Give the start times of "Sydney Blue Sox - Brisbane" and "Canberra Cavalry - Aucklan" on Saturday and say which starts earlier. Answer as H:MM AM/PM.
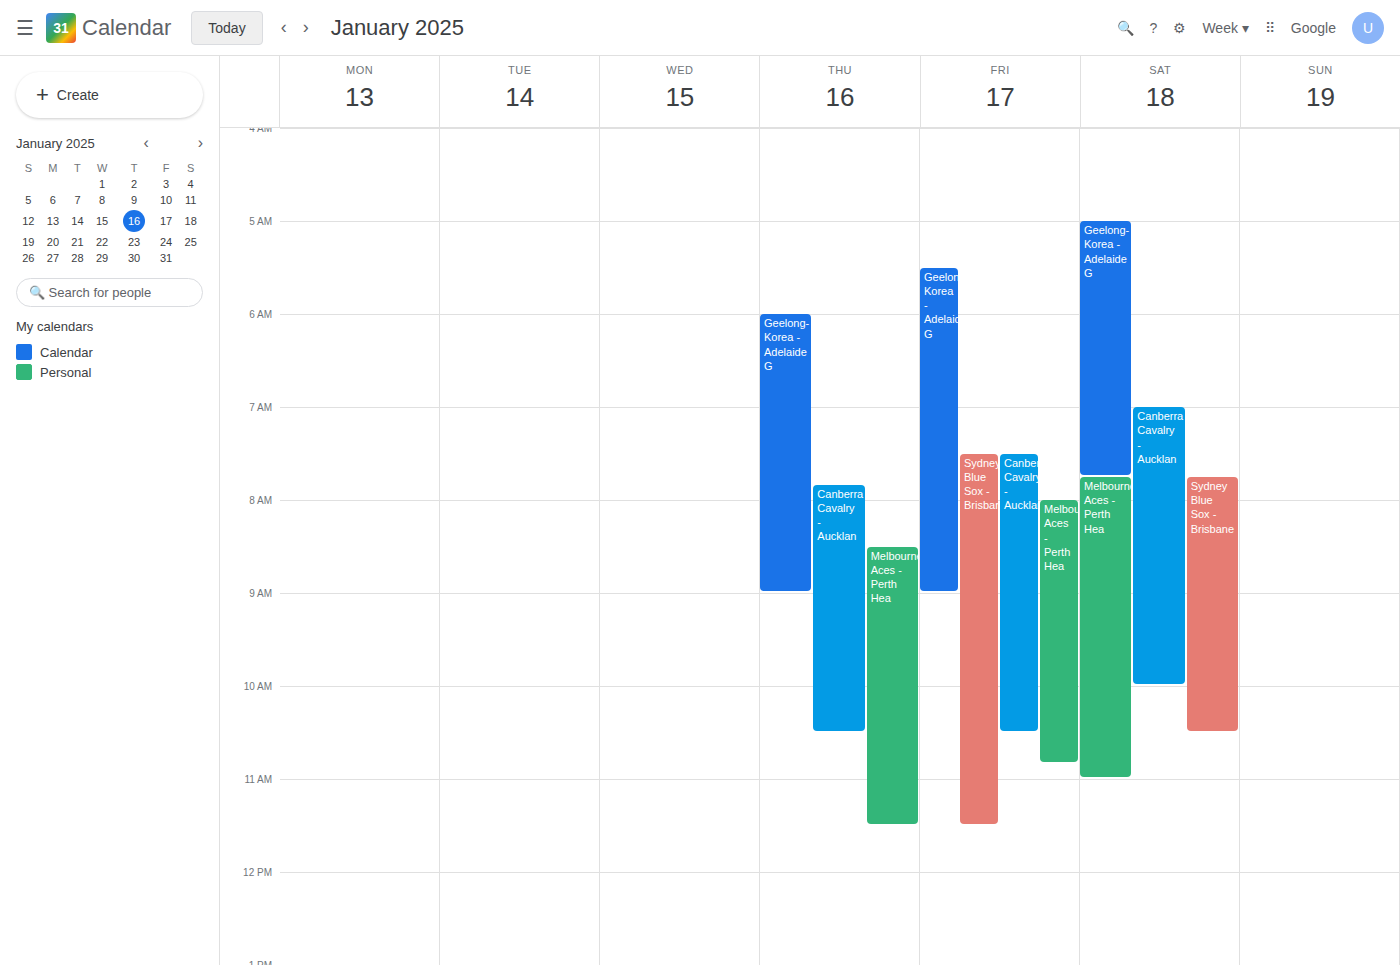
"Canberra Cavalry - Aucklan" 7:00 AM; "Sydney Blue Sox - Brisbane" 7:45 AM.